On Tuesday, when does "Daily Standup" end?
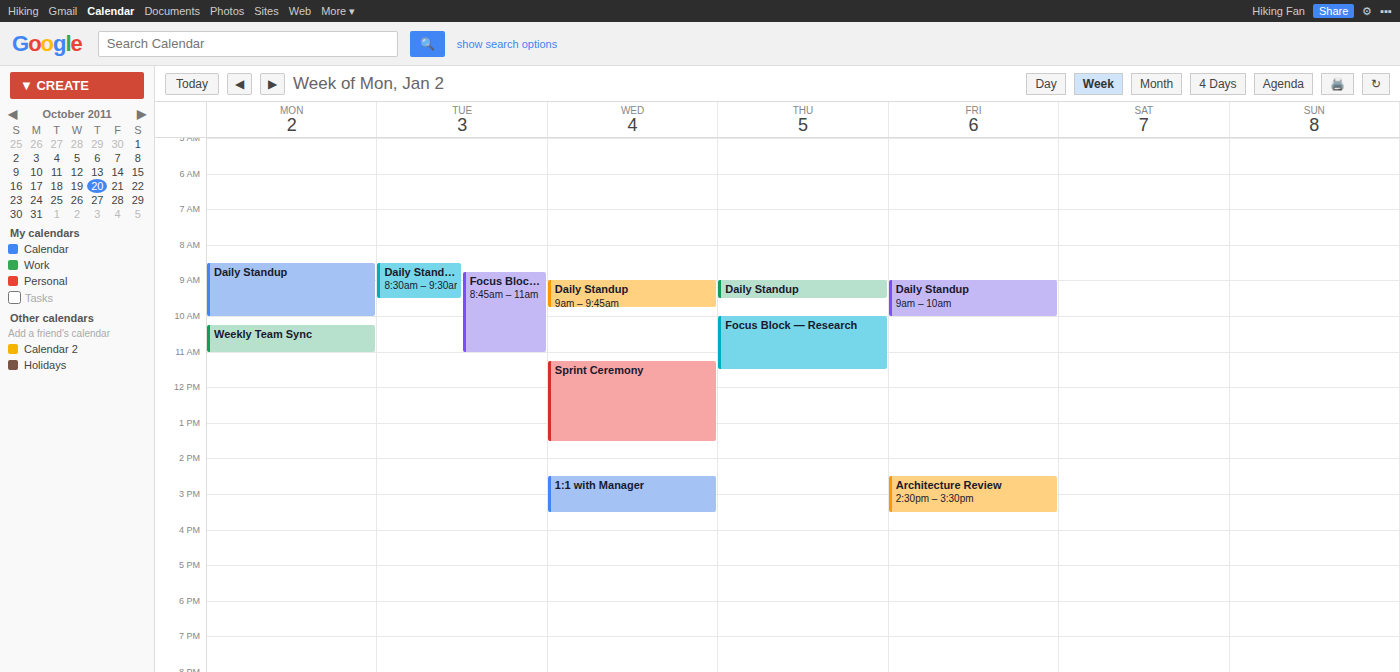
9:30 AM